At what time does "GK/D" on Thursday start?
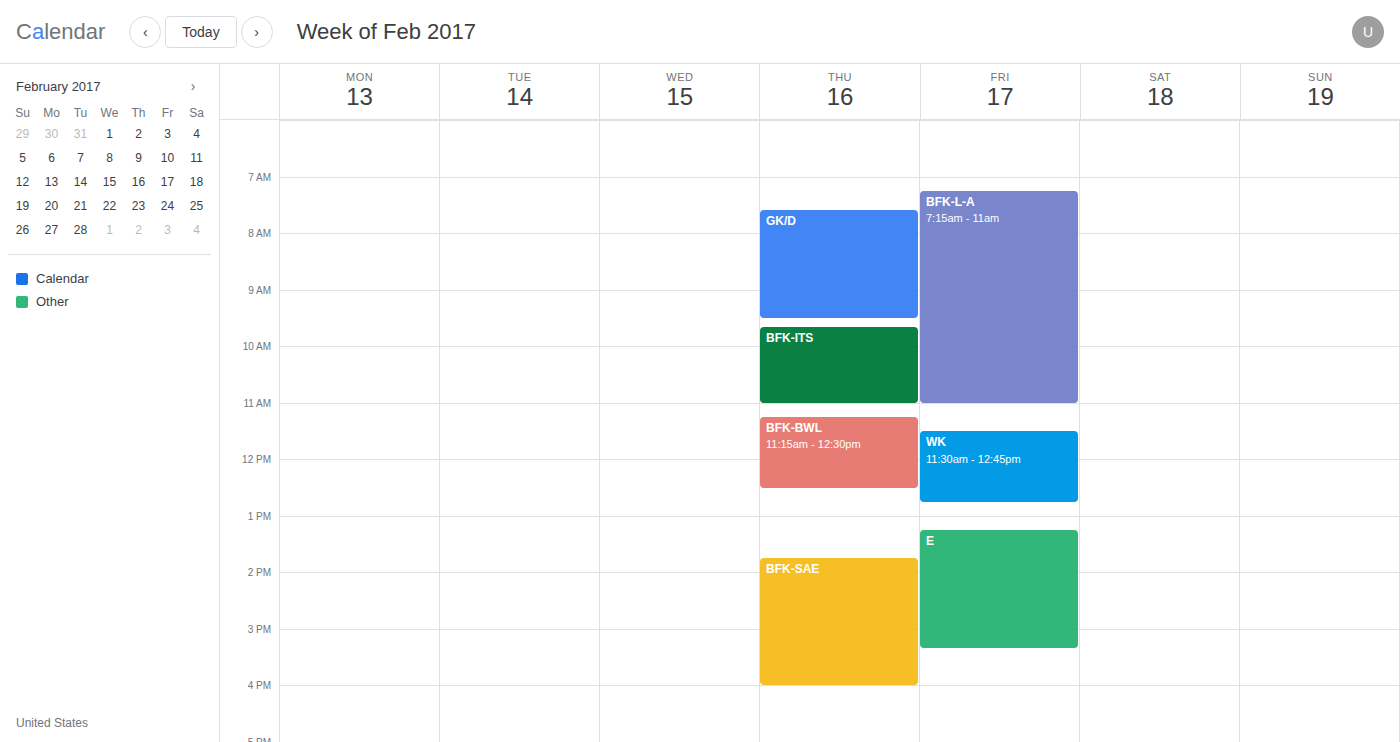
7:35 AM